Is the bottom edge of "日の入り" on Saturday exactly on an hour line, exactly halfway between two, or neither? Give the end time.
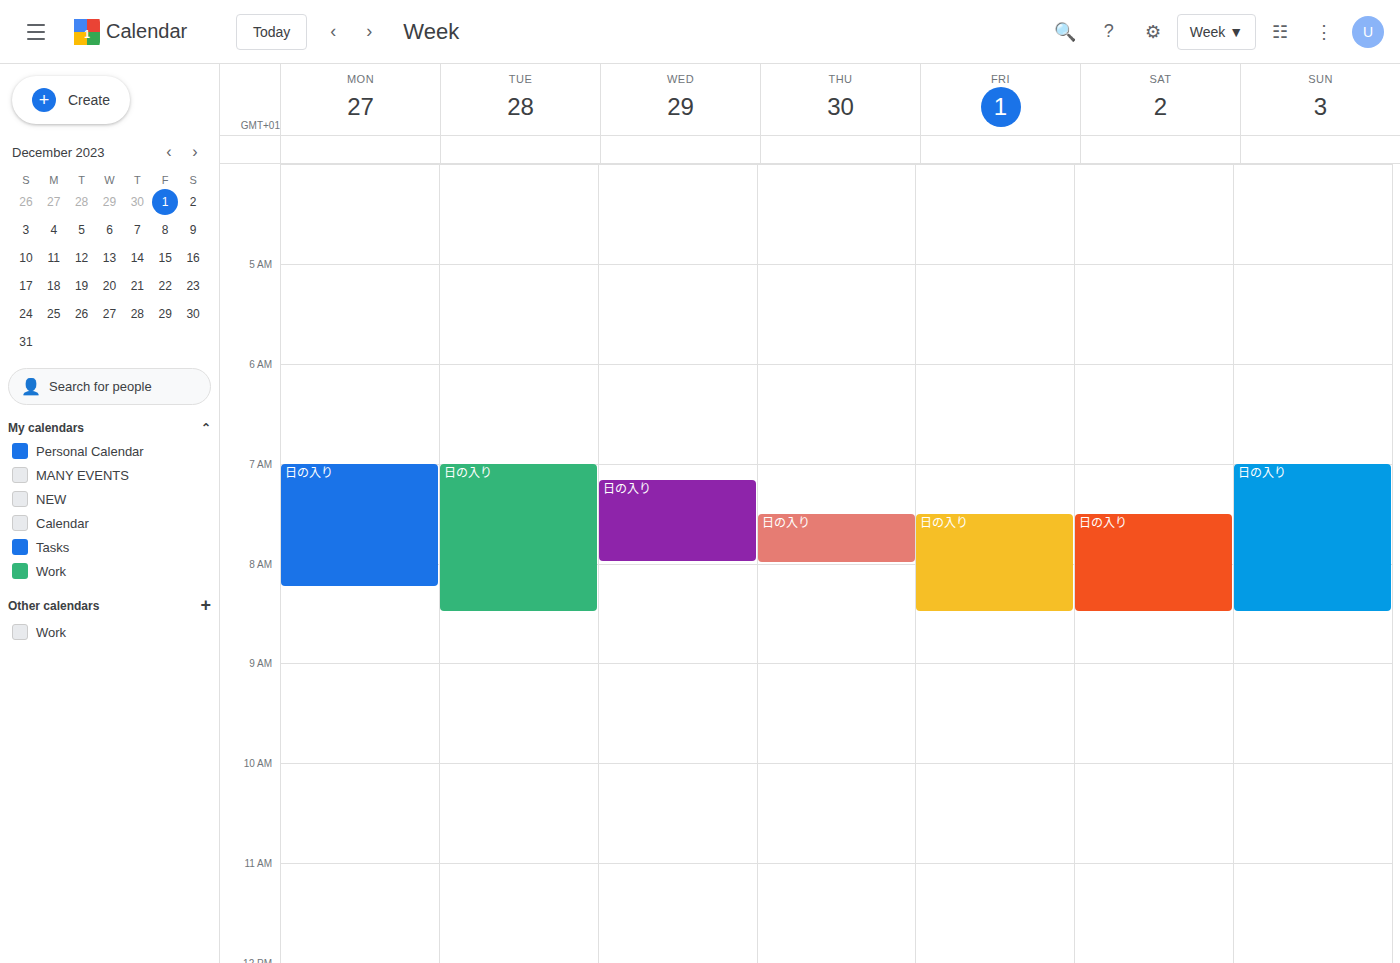
8:30 AM -- halfway between the 8 AM and 9 AM lines.